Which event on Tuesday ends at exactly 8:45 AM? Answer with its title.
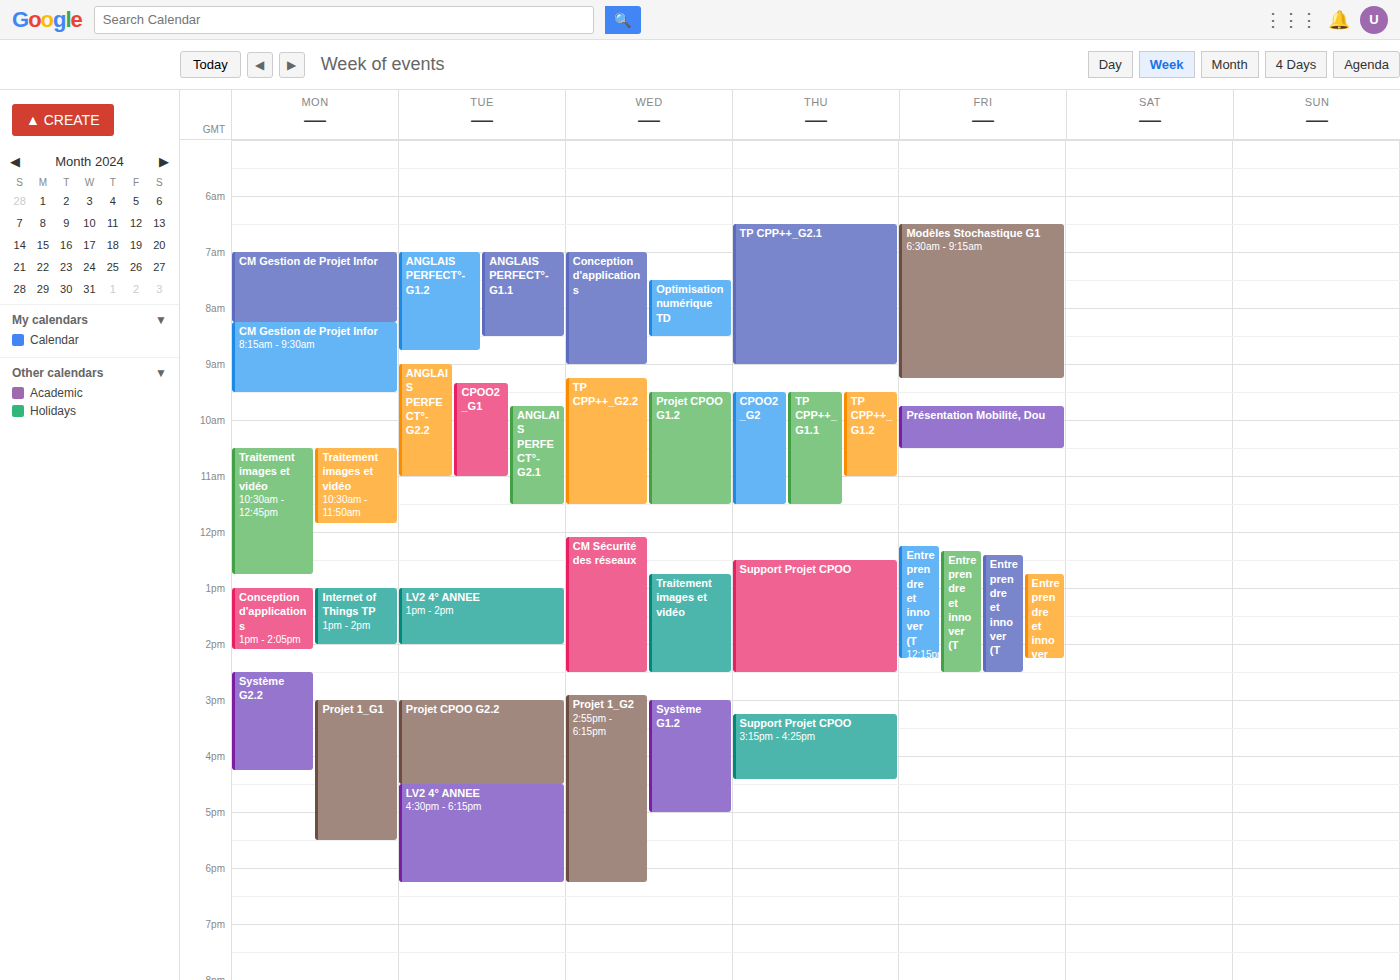
"ANGLAIS PERFECT°- G1.2"